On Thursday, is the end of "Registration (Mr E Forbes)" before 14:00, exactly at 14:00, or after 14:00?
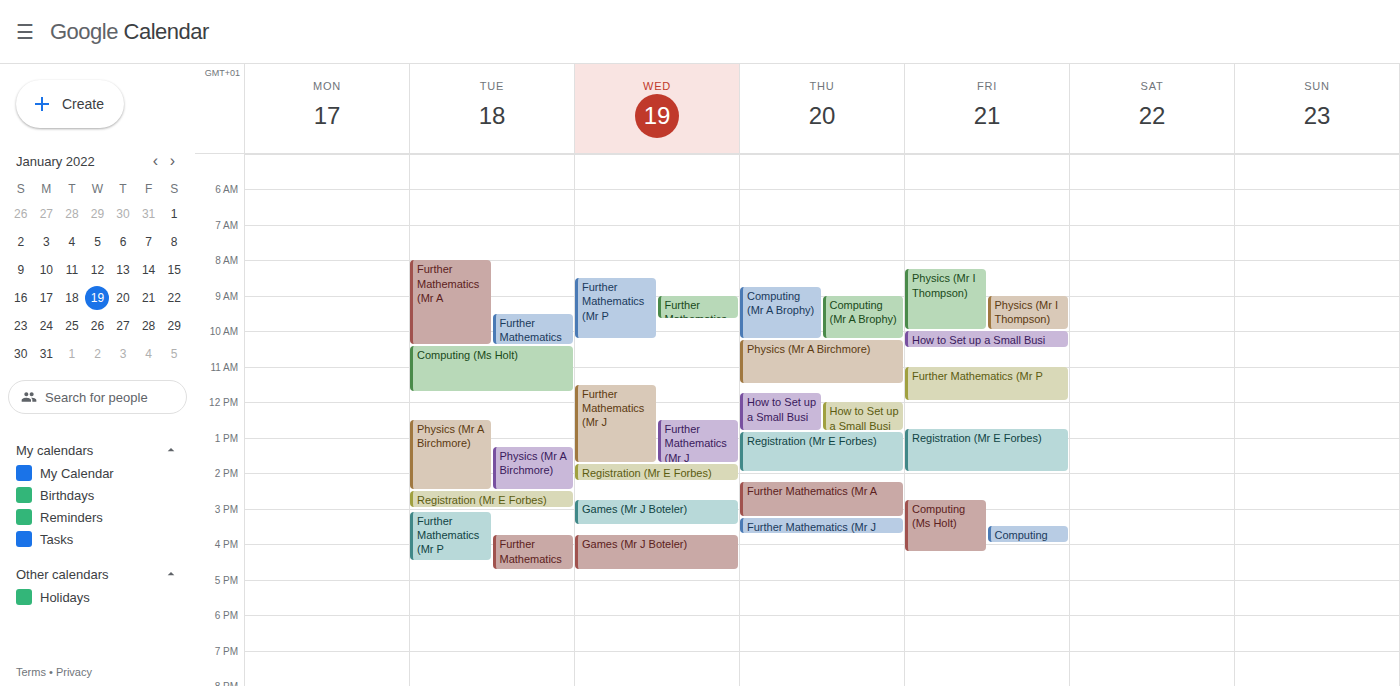
14:00 -- exactly at 14:00, on the 14:00 line.